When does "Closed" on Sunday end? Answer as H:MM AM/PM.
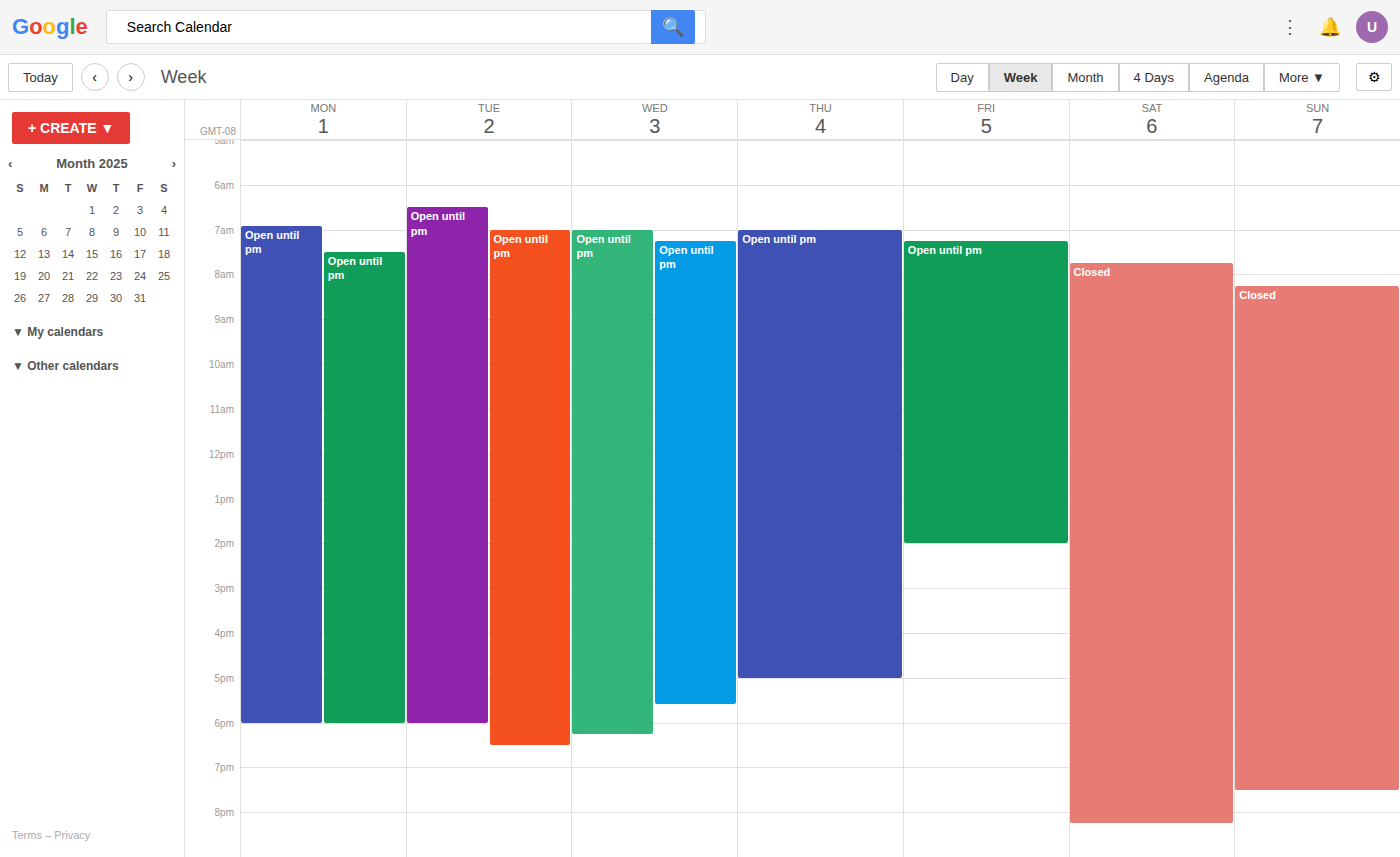
7:30 PM